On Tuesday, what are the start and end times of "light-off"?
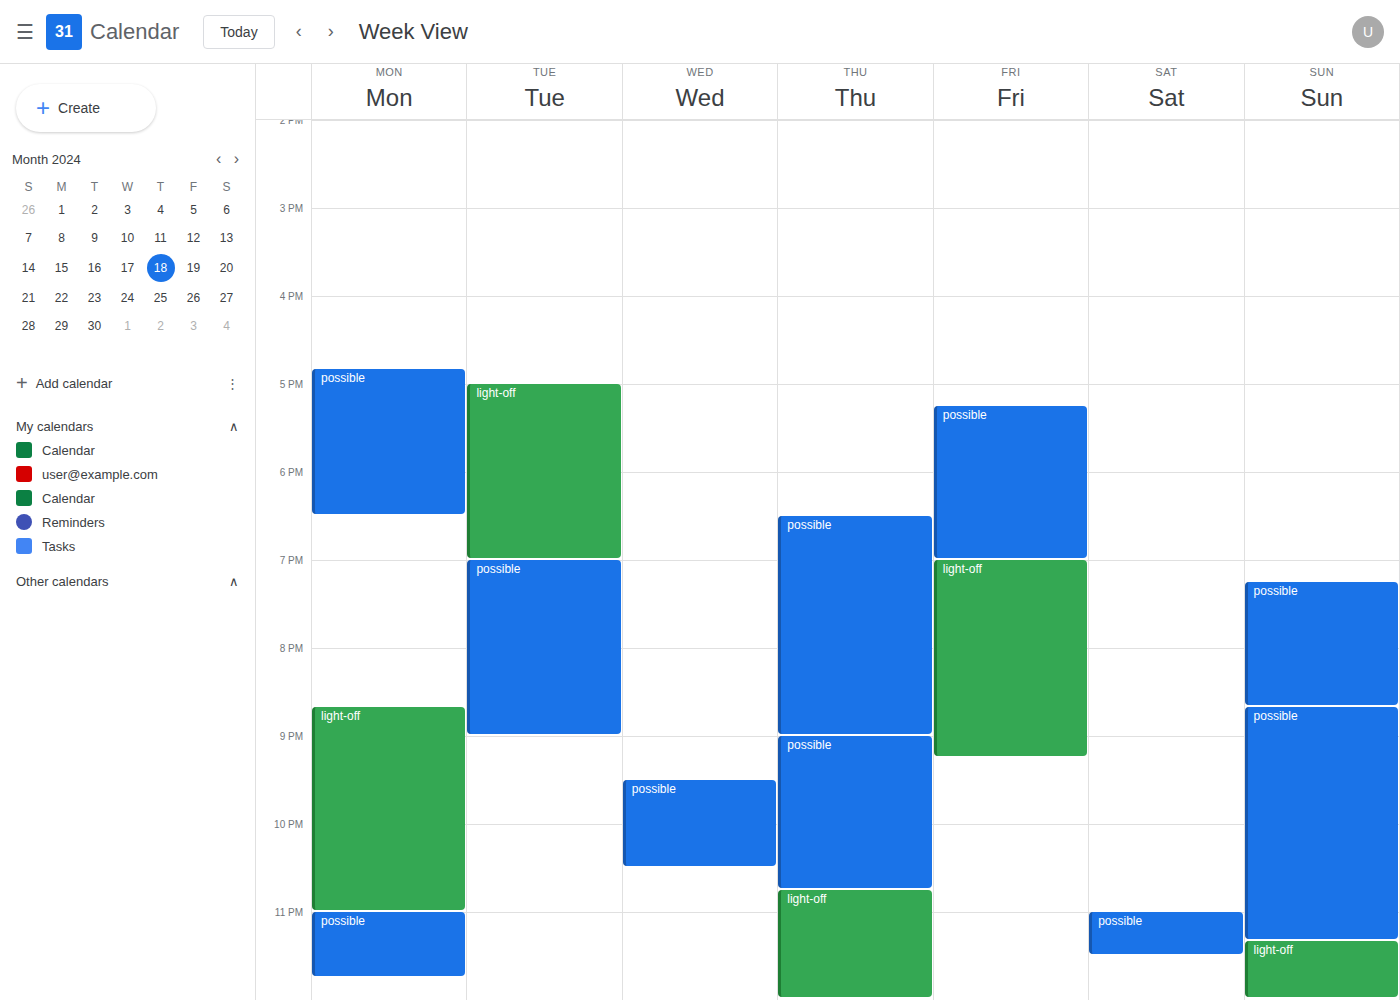
5:00 PM to 7:00 PM